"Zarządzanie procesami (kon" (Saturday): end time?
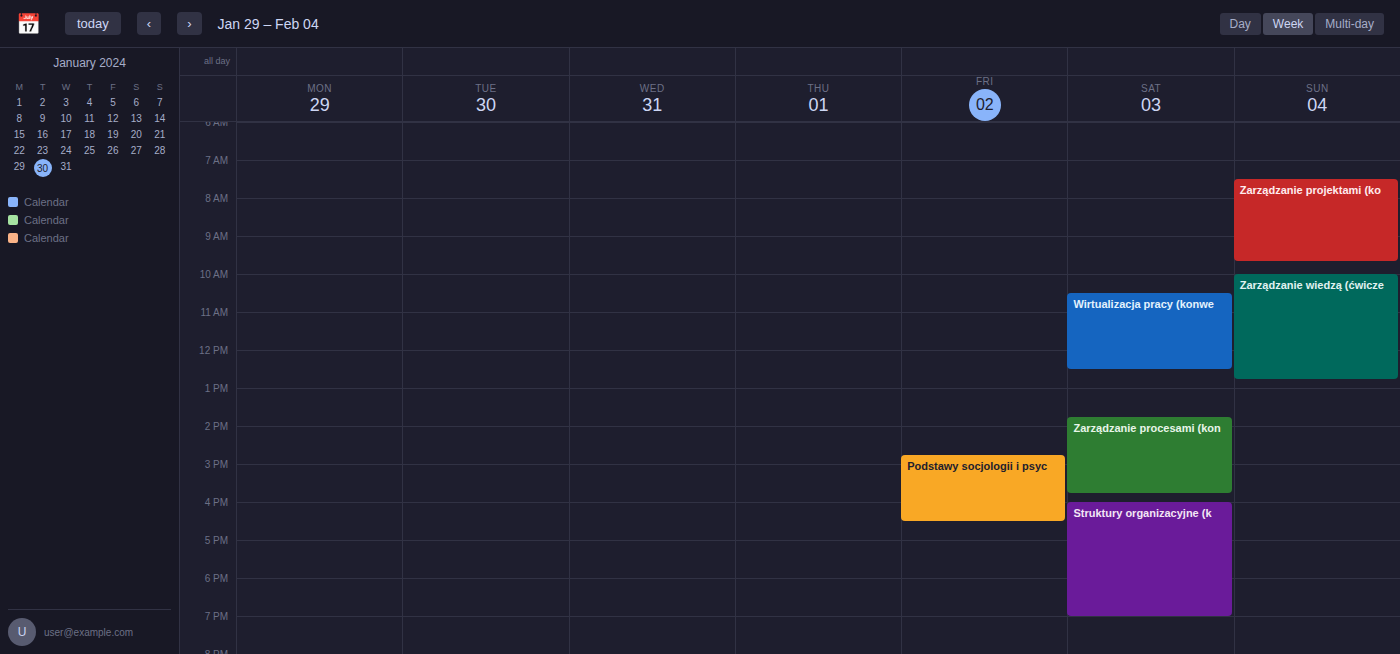
15:45